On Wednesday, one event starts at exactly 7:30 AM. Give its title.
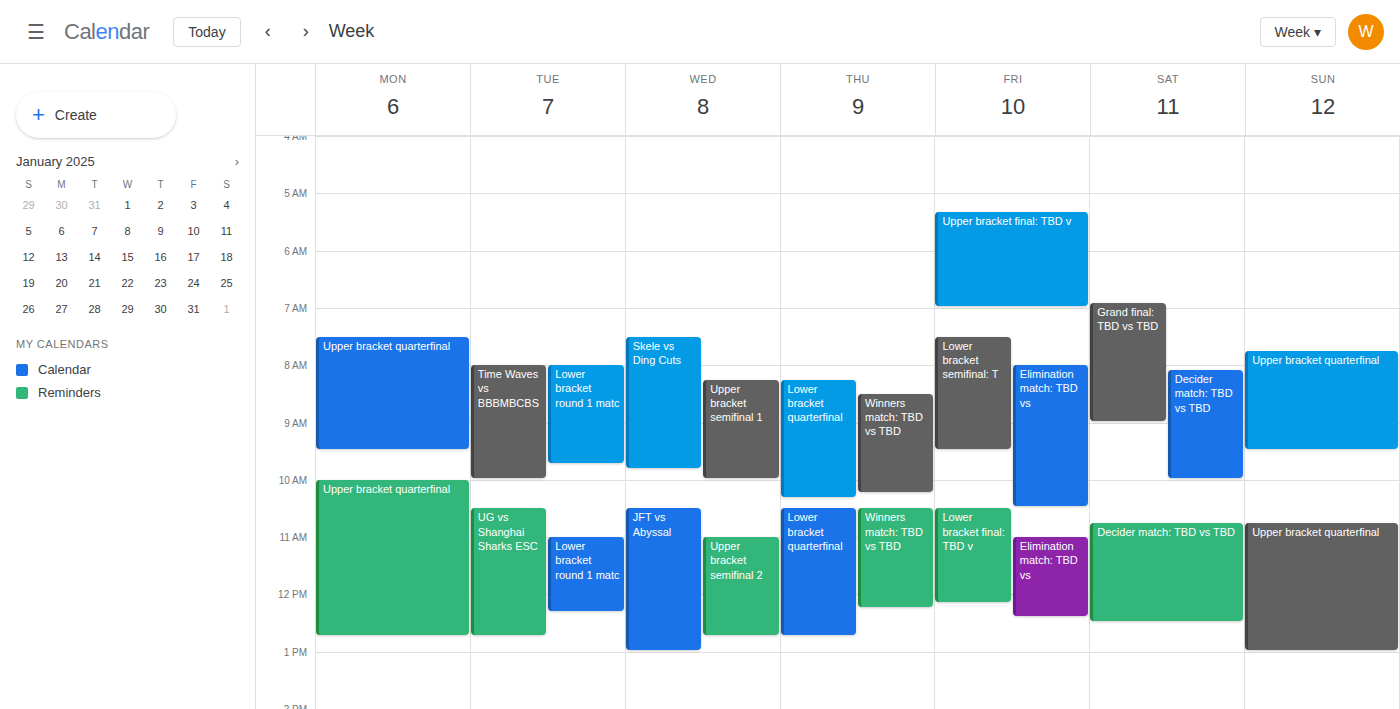
"Skele vs Ding Cuts"